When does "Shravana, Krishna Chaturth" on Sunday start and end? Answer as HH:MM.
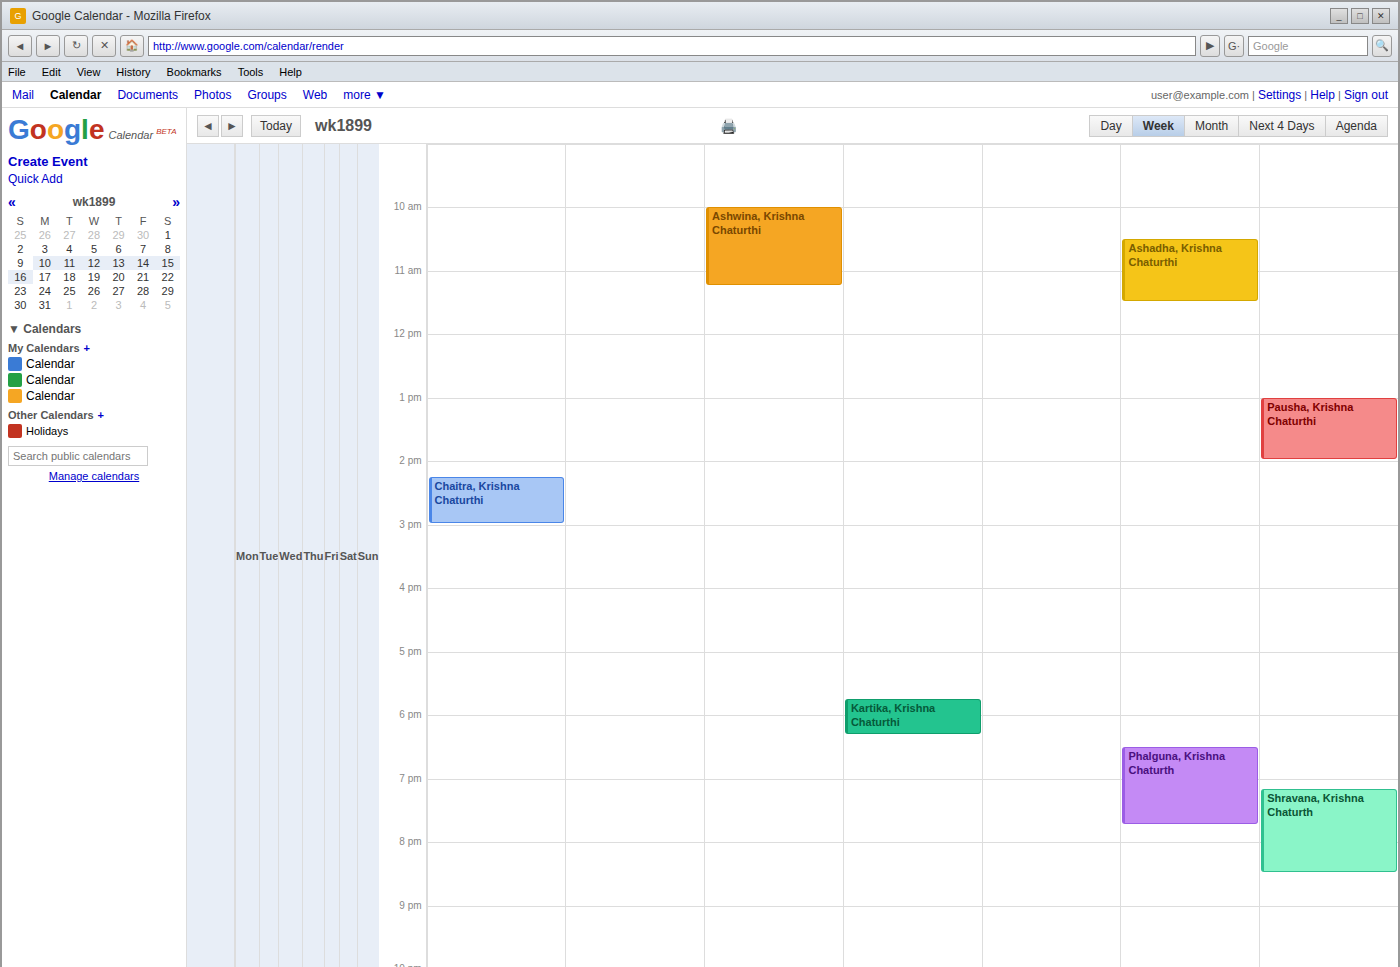
19:10 to 20:30